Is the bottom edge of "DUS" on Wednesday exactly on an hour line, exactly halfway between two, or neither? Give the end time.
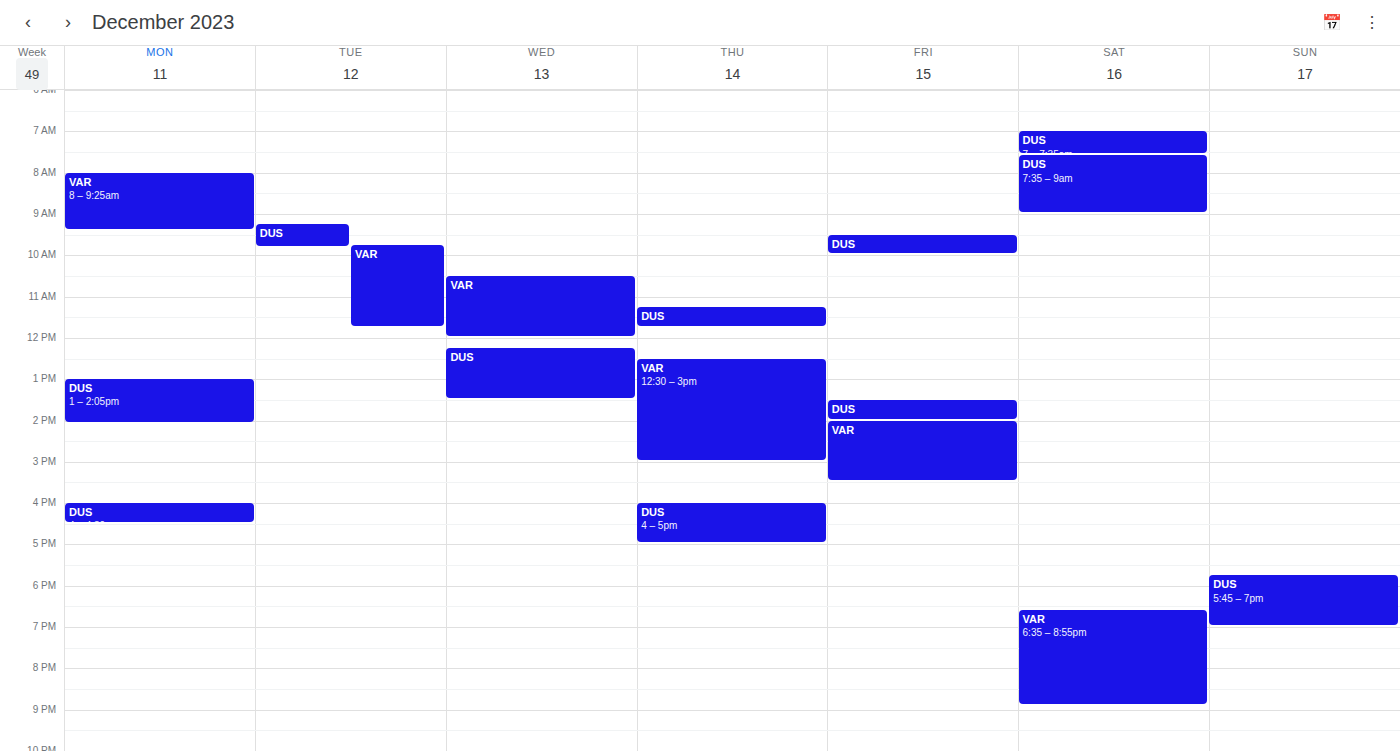
1:30 PM -- halfway between the 1 PM and 2 PM lines.